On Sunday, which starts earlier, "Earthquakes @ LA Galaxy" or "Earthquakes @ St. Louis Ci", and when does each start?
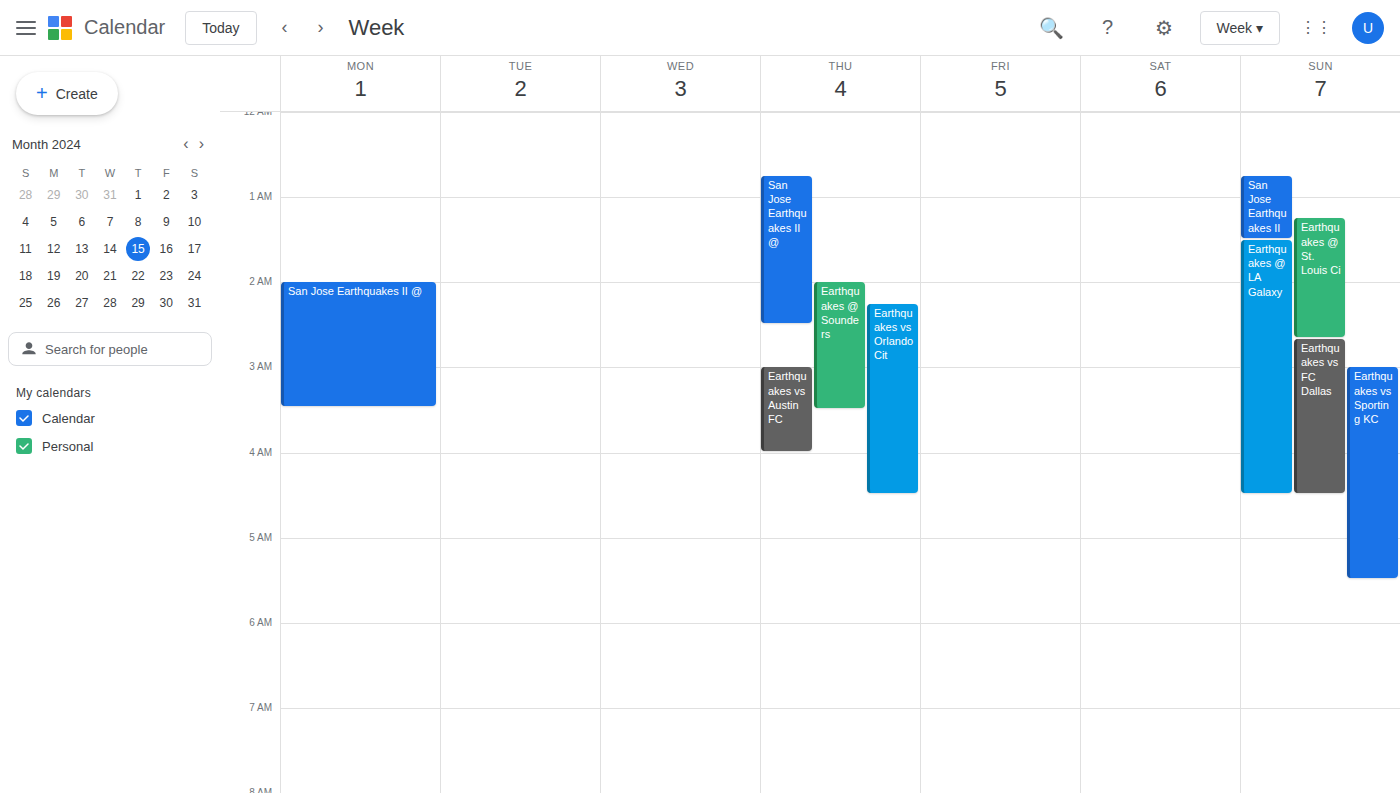
"Earthquakes @ St. Louis Ci" 1:15 AM; "Earthquakes @ LA Galaxy" 1:30 AM.